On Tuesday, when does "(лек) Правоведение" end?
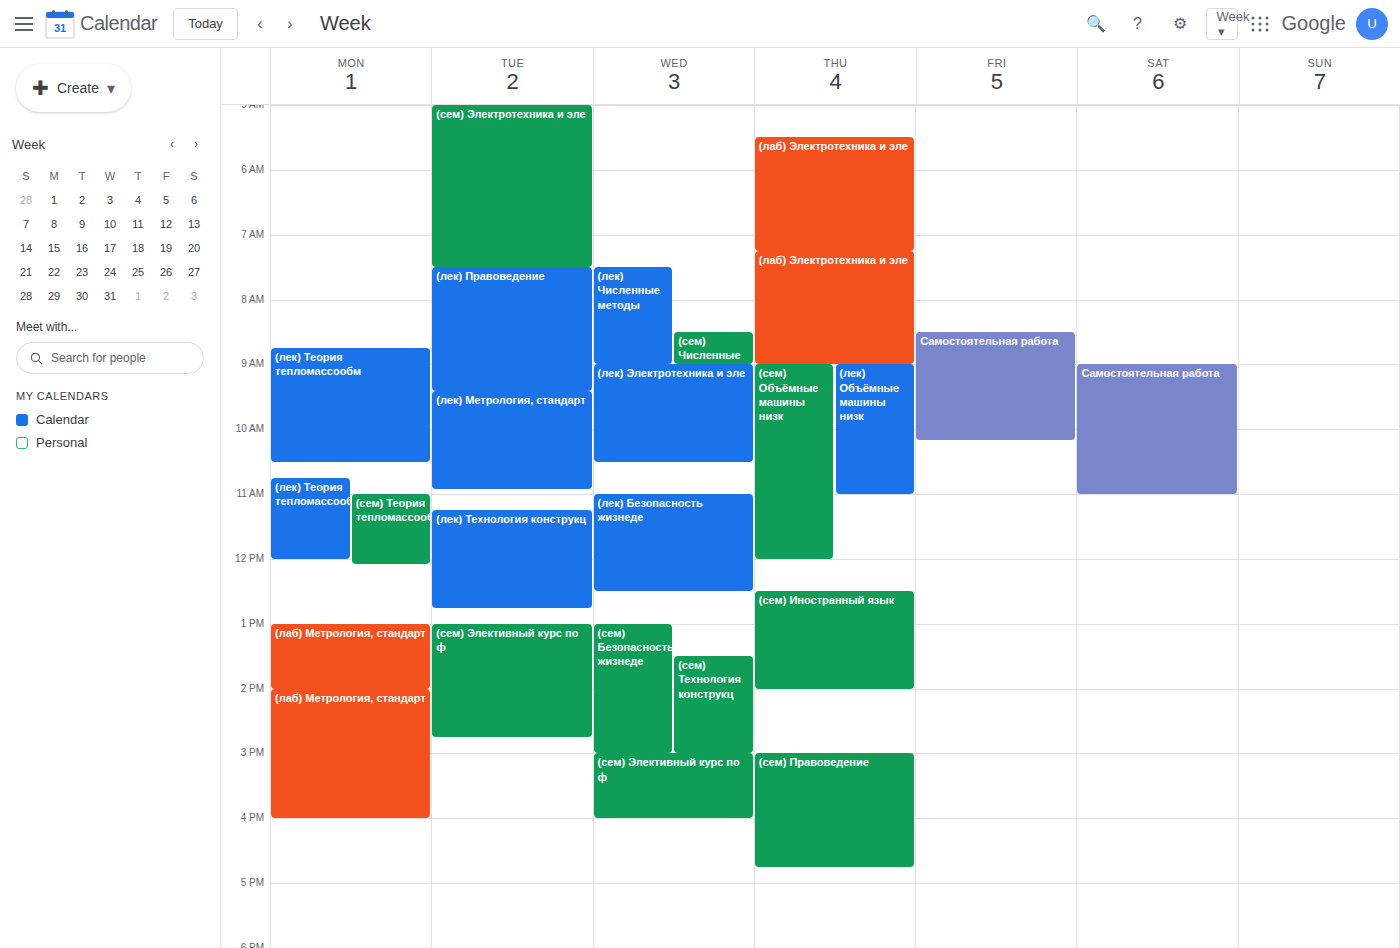
9:25 AM